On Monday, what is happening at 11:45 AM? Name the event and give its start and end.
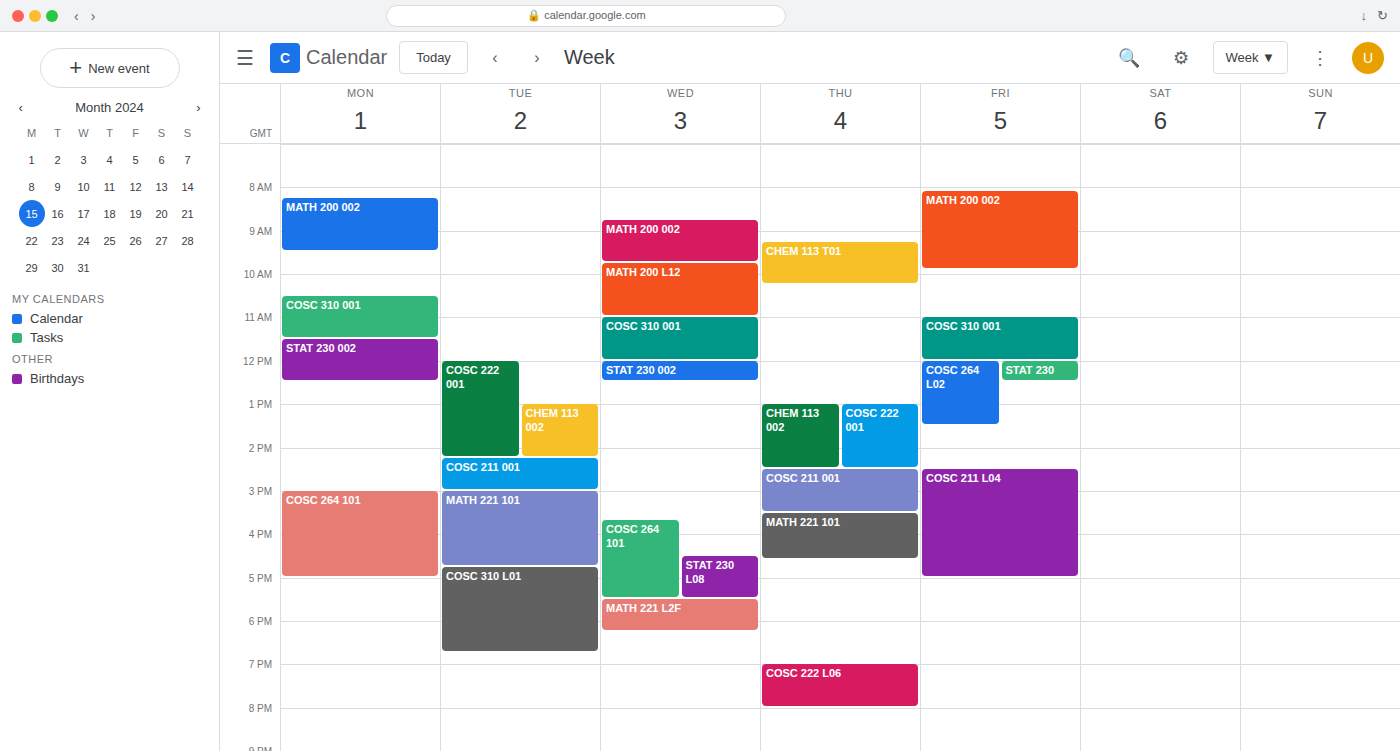
"STAT 230 002", 11:30 AM to 12:30 PM